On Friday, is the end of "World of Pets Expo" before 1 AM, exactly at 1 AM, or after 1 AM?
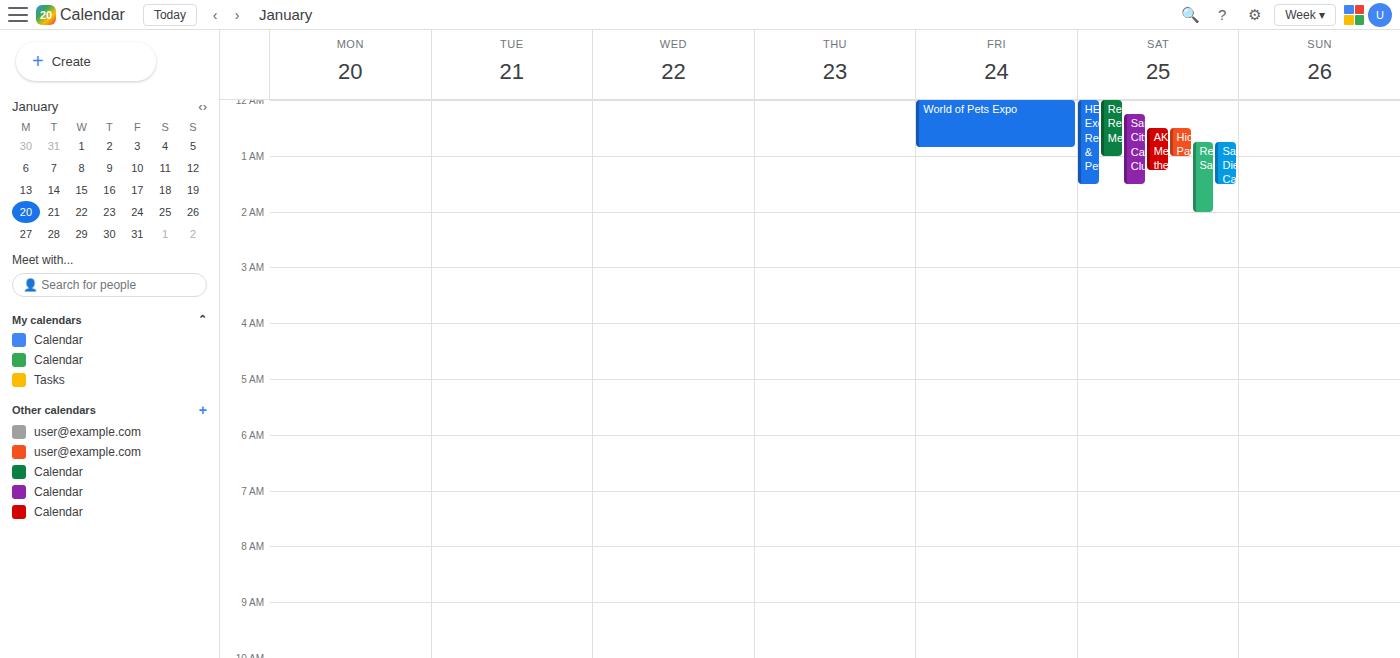
12:50 AM -- before 1 AM, 10 minutes above the 1 AM line.